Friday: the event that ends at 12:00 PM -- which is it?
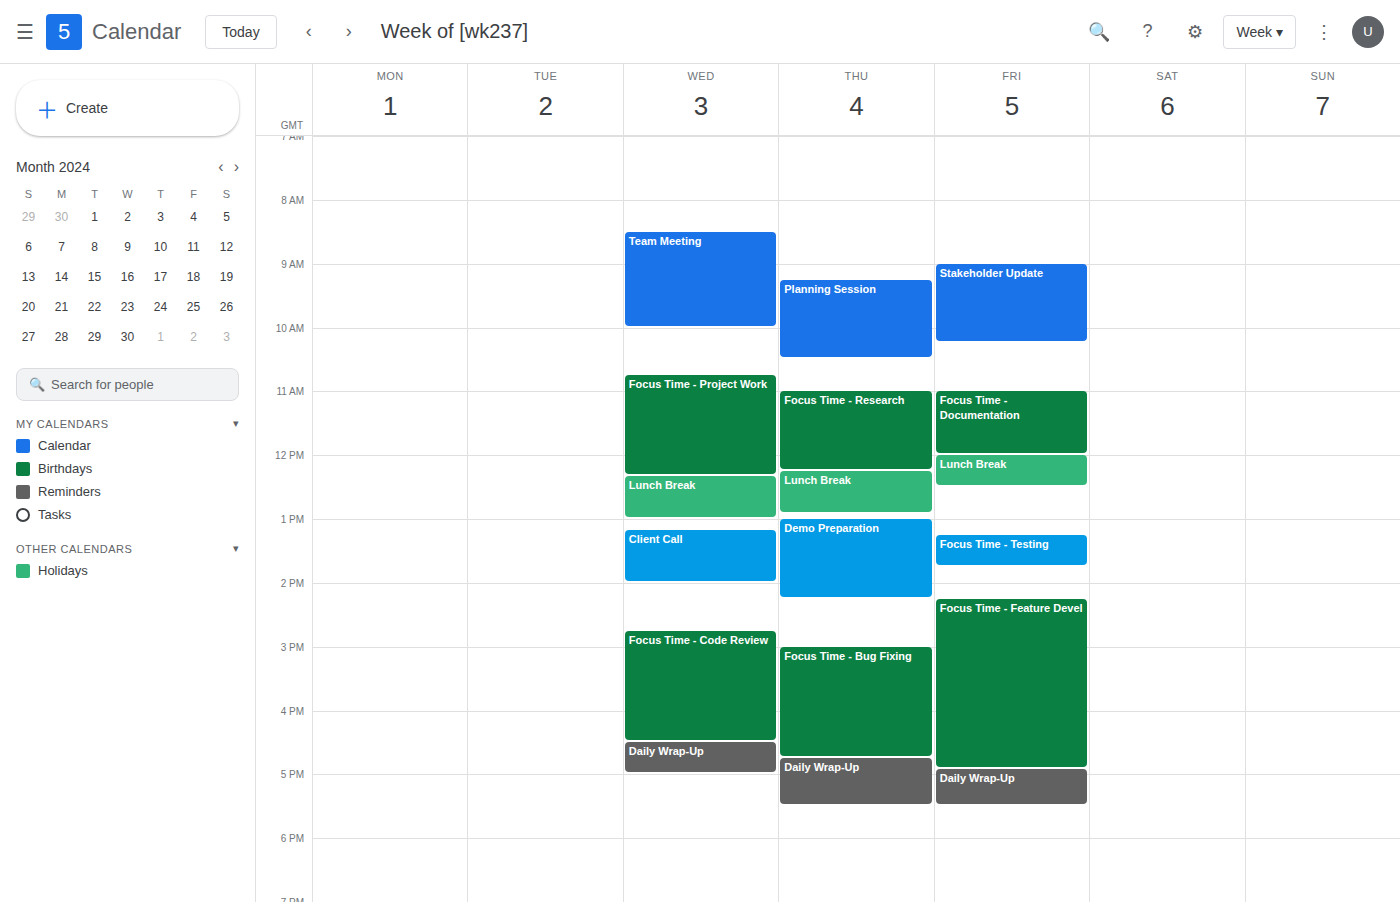
"Focus Time - Documentation"